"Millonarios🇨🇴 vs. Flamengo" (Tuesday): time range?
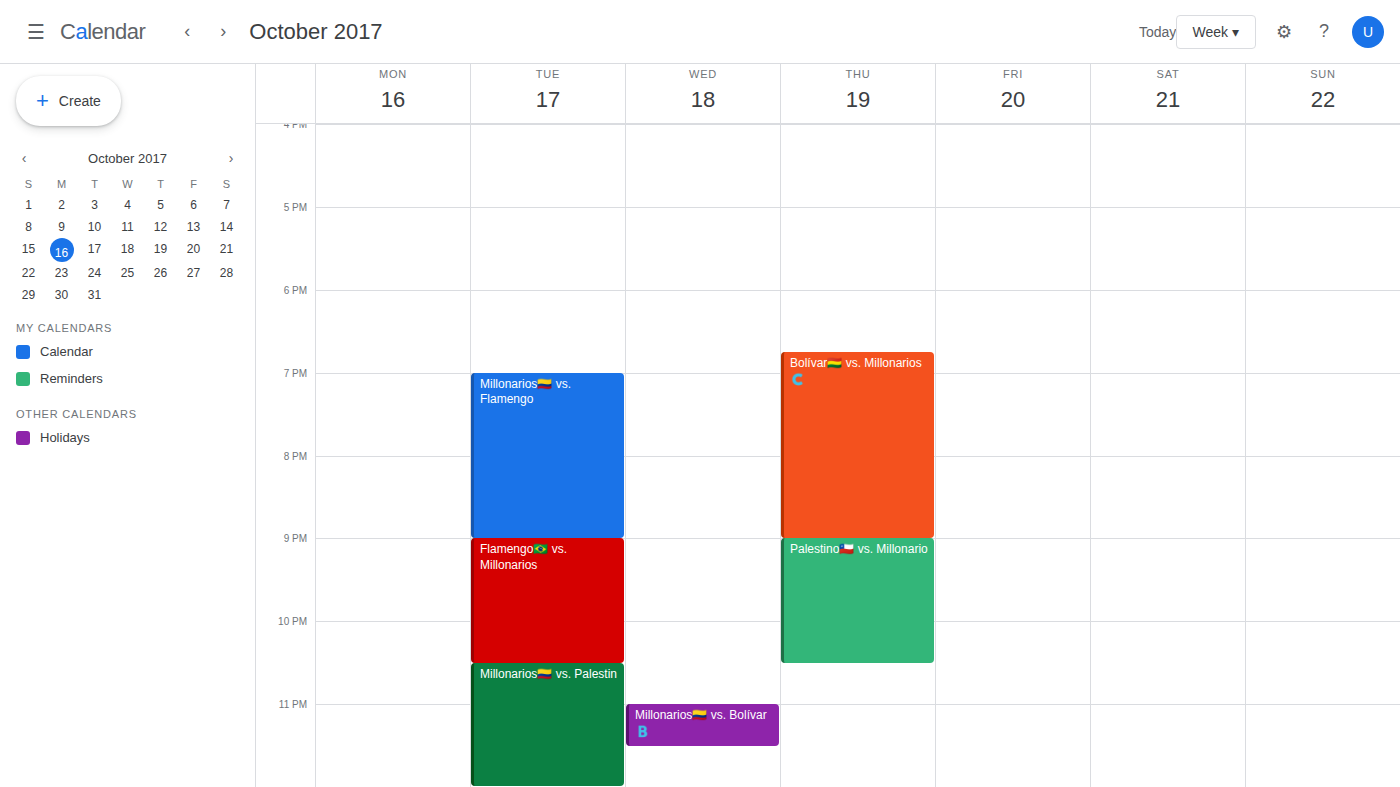
7:00 PM to 9:00 PM